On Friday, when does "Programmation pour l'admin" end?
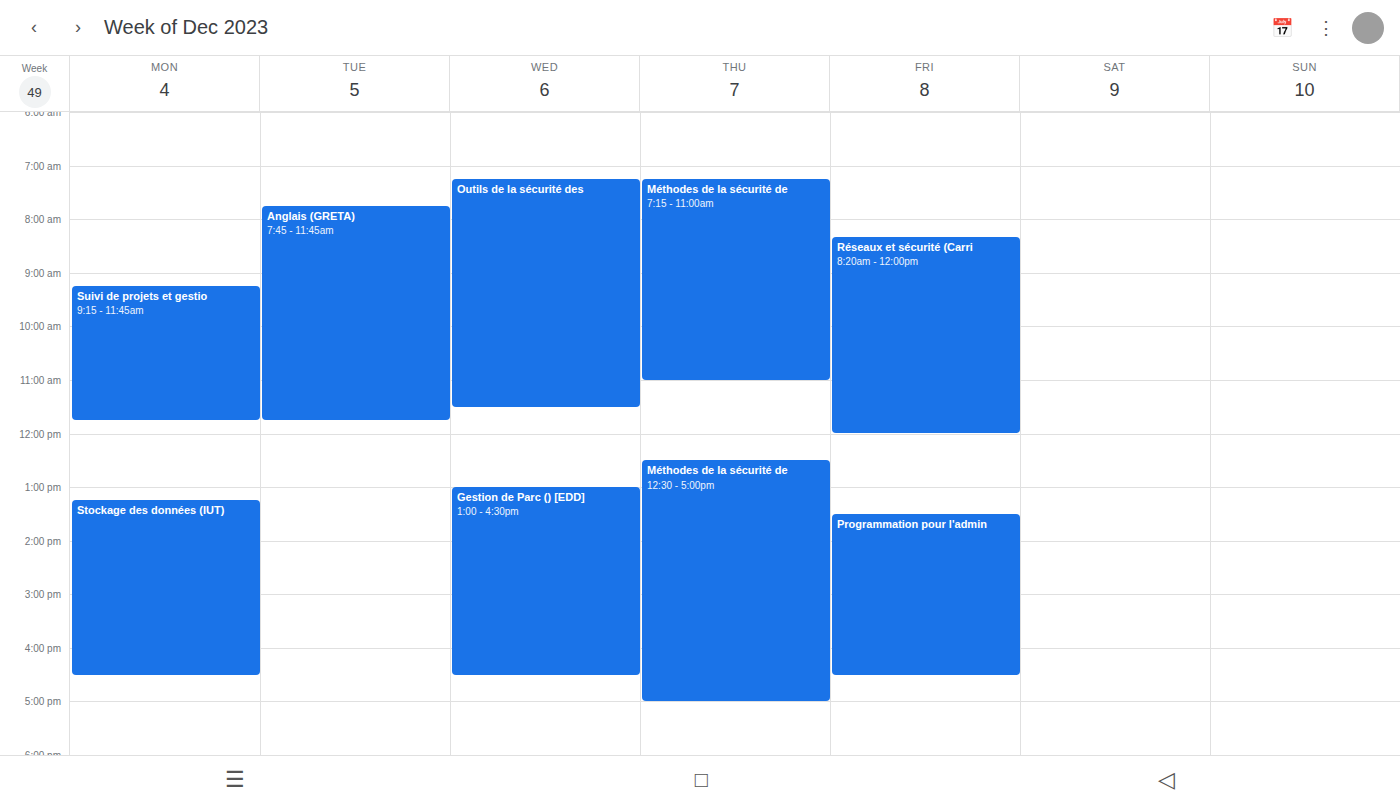
4:30 PM